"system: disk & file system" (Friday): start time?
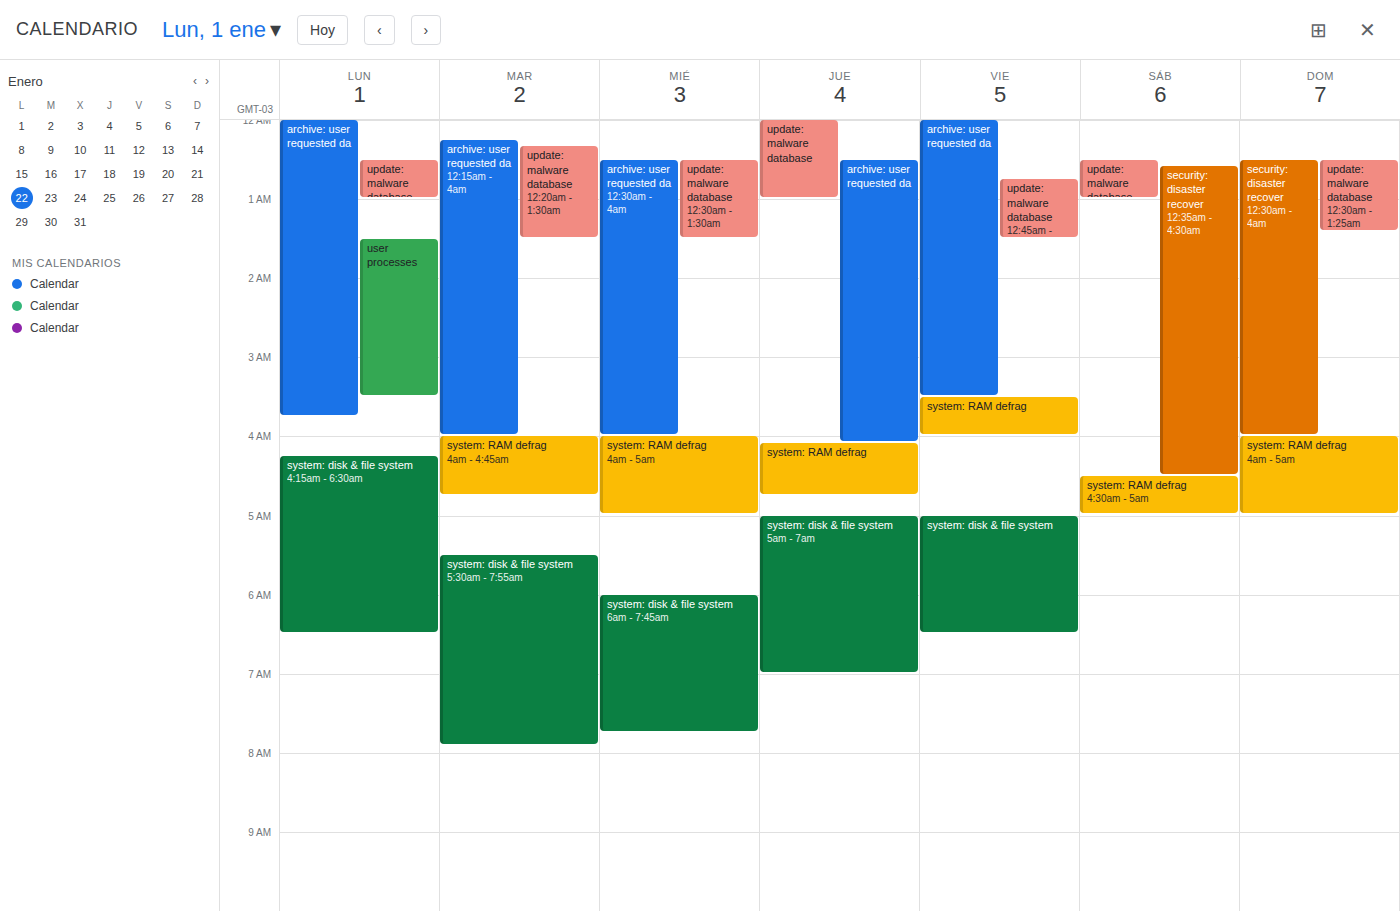
5:00 AM